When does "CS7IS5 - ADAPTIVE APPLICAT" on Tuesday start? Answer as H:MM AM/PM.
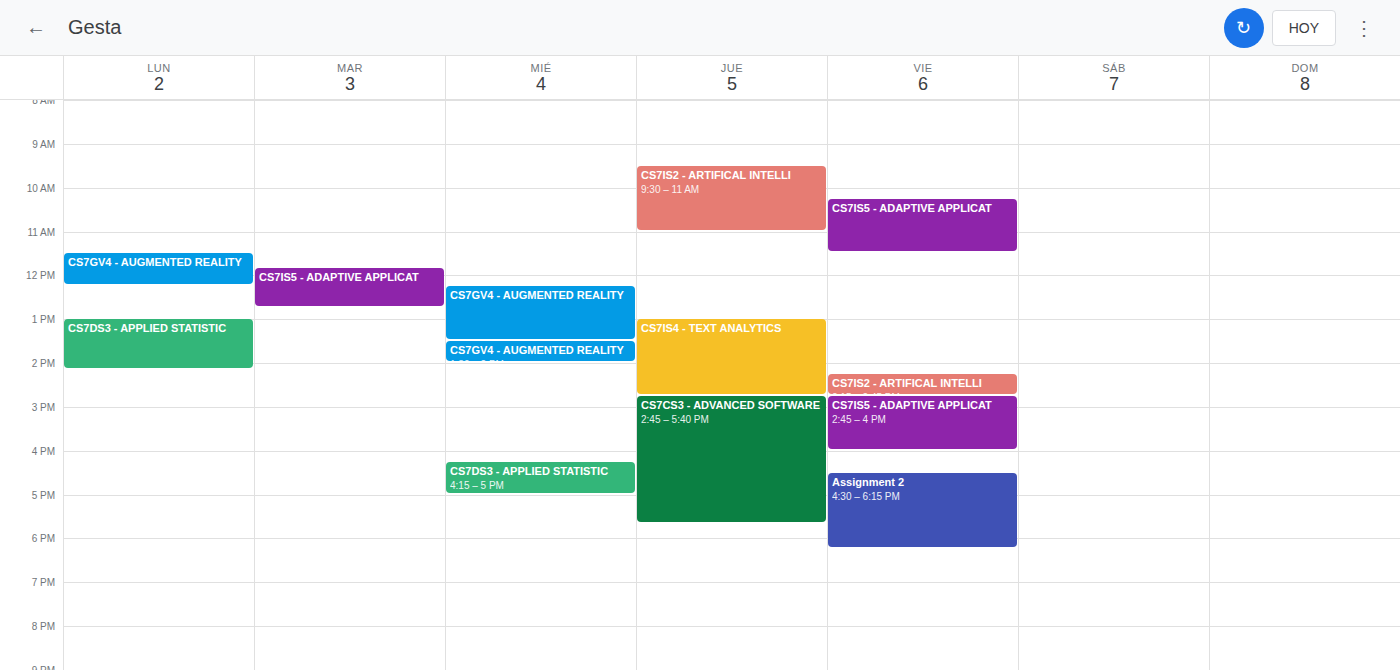
11:50 AM